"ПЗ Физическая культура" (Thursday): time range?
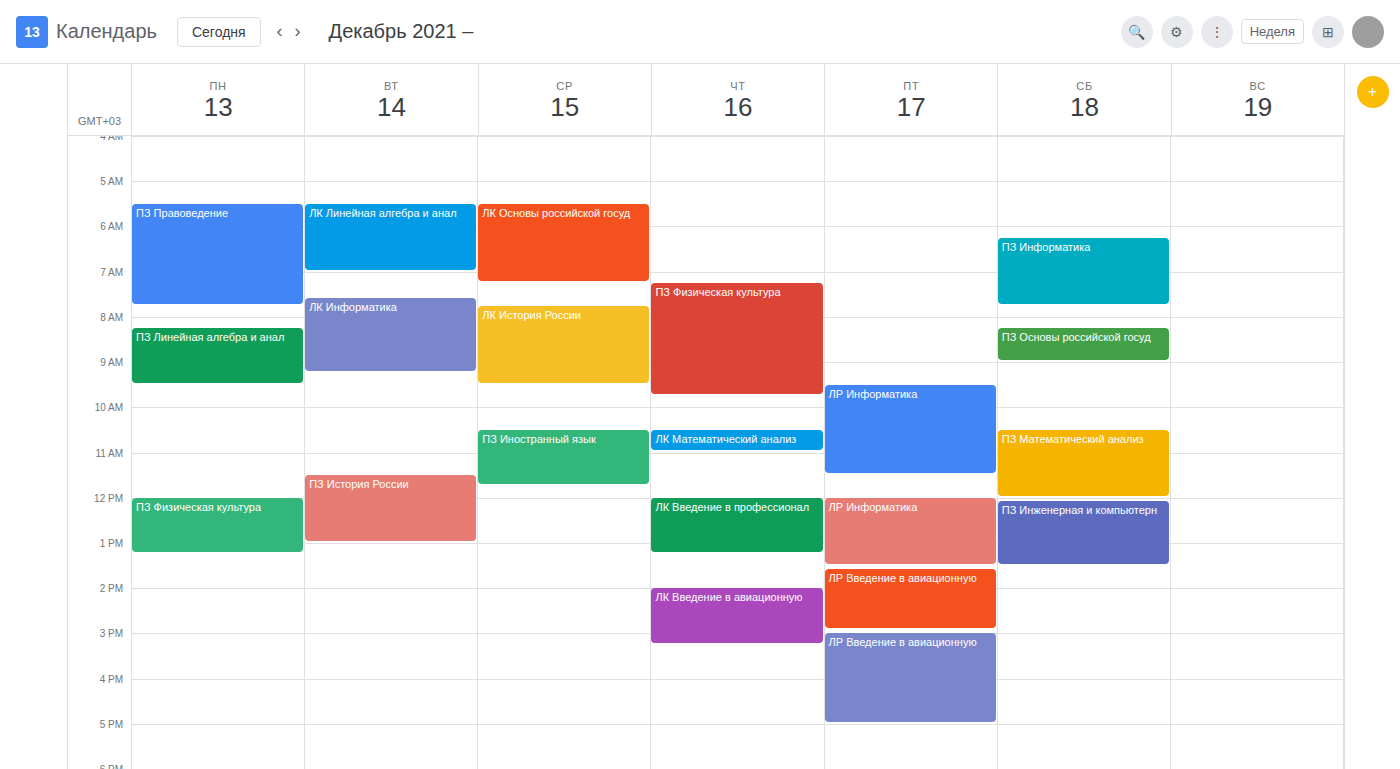
7:15 AM to 9:45 AM